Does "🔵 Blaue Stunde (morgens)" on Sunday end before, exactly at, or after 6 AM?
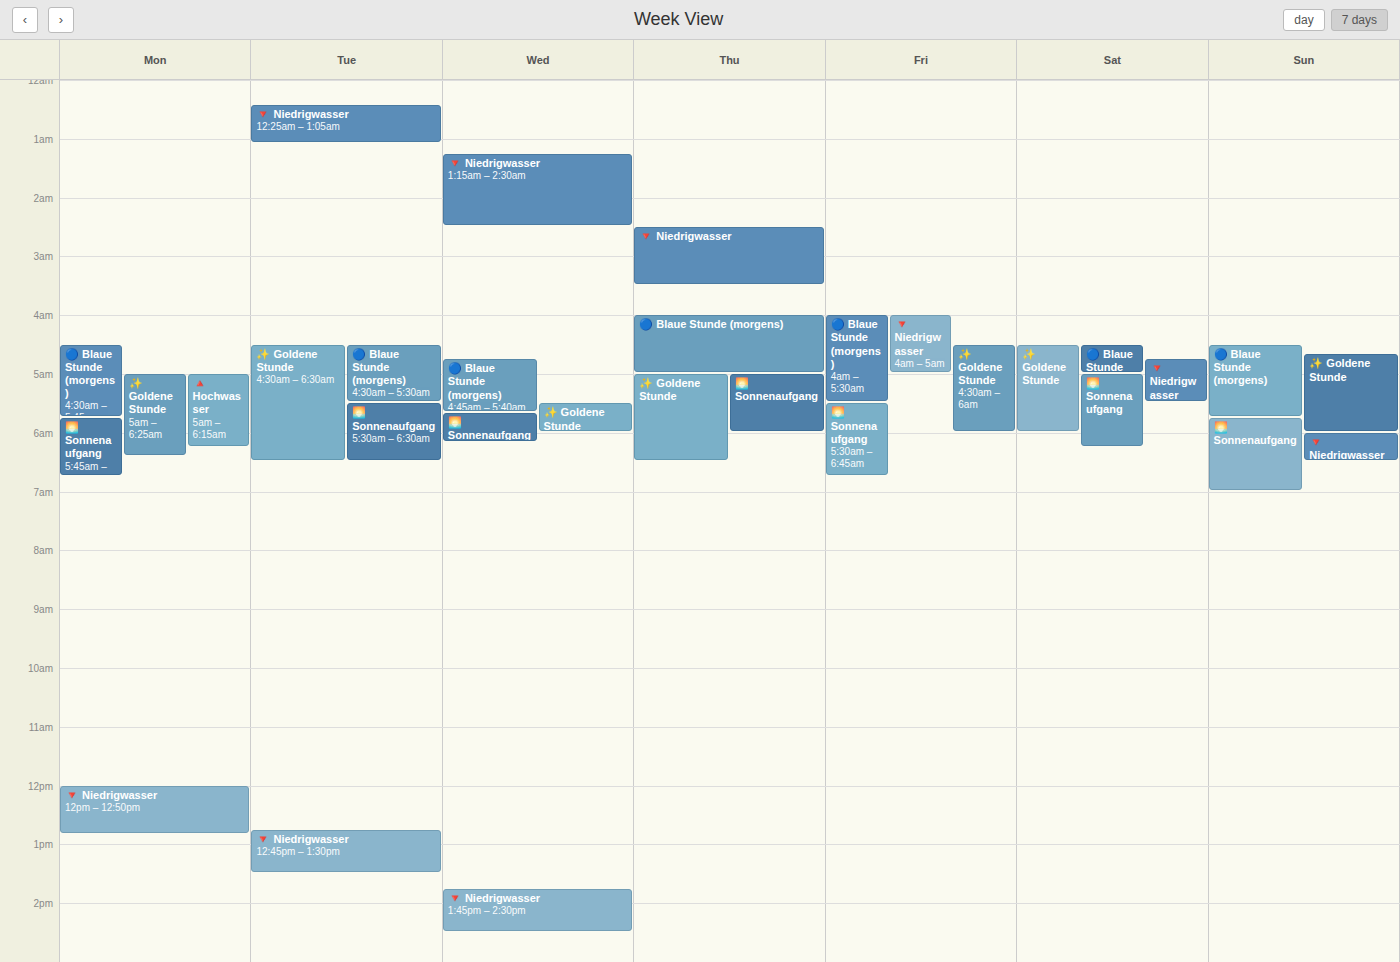
5:45 AM -- before 6 AM, 15 minutes above the 6 AM line.